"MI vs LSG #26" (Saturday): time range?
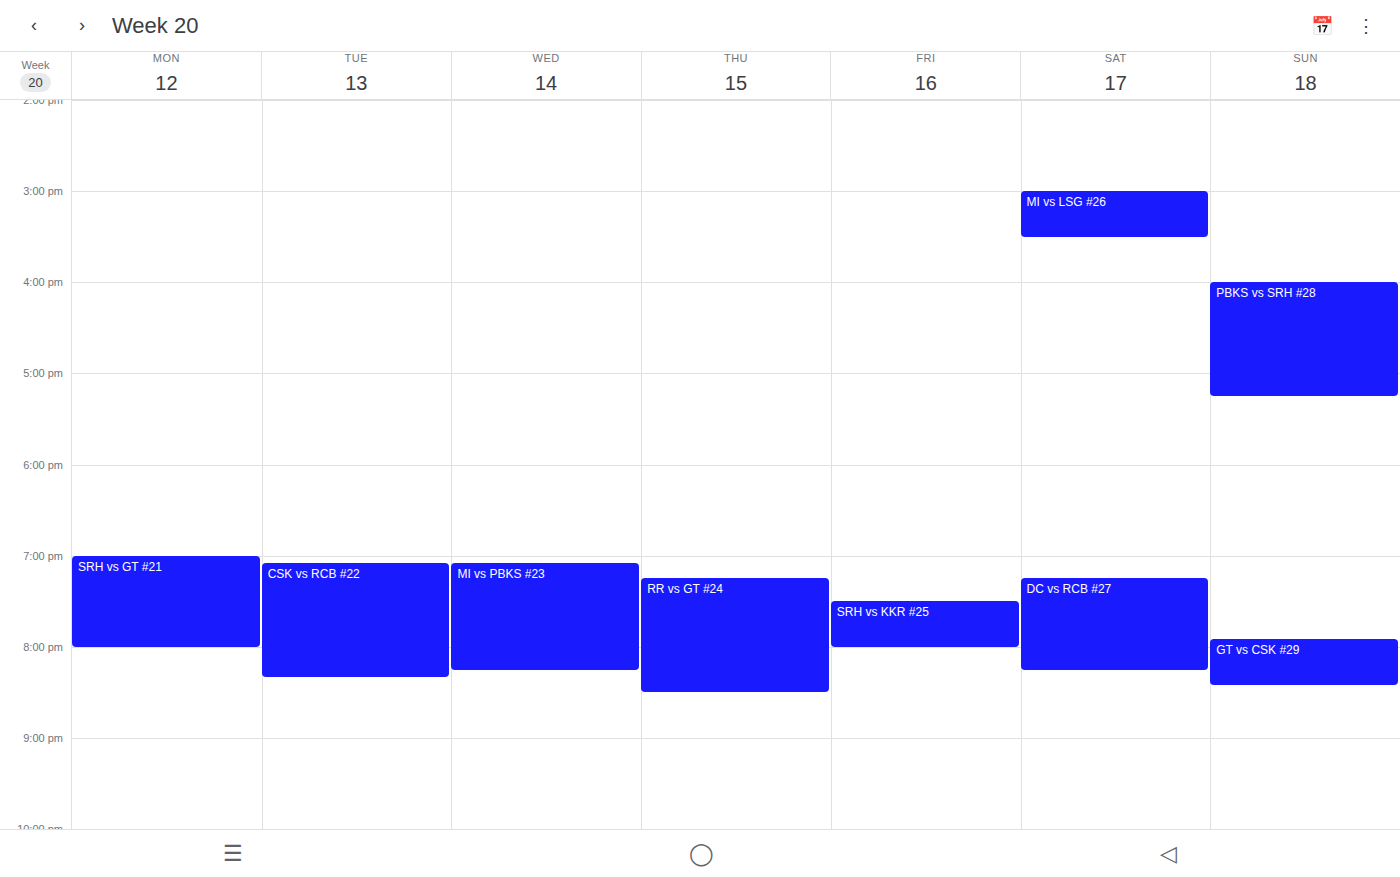
3:00 PM to 3:30 PM